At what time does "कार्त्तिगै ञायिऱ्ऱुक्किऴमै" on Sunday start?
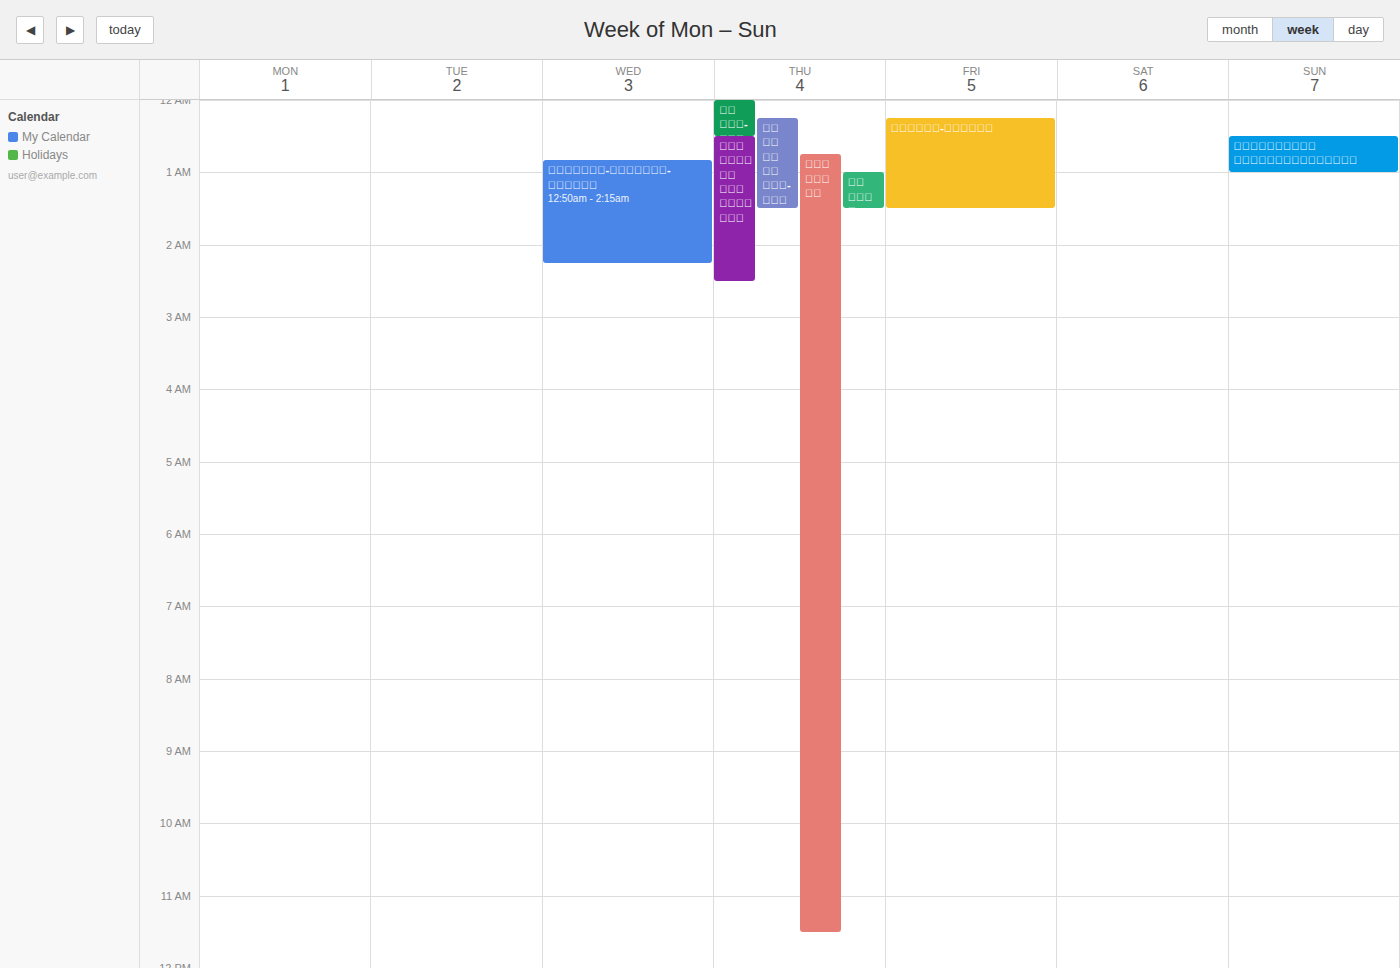
00:30